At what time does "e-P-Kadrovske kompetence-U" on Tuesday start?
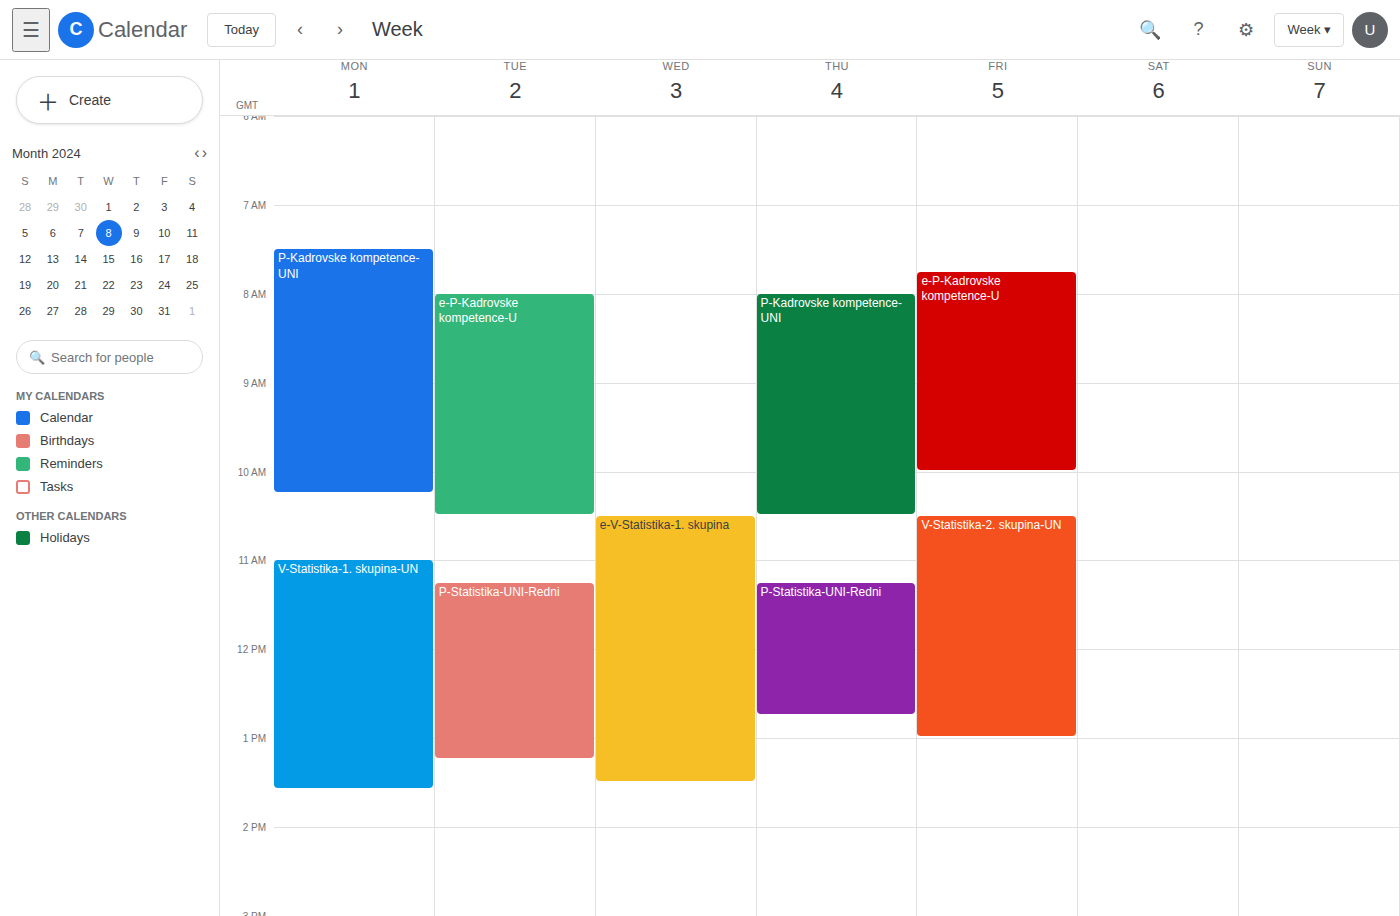
08:00